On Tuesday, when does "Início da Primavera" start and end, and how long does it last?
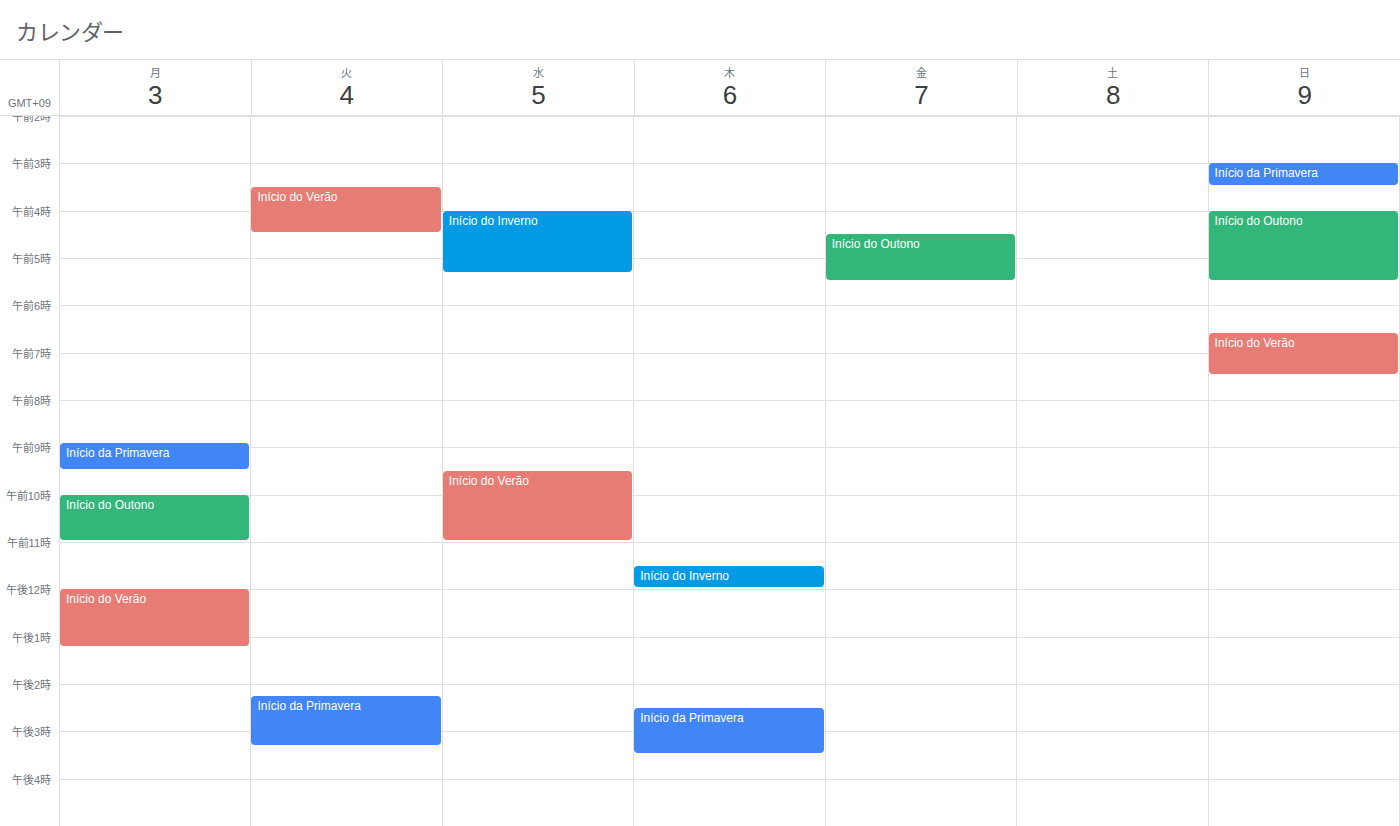
2:15 PM to 3:20 PM, 1 hour 5 minutes